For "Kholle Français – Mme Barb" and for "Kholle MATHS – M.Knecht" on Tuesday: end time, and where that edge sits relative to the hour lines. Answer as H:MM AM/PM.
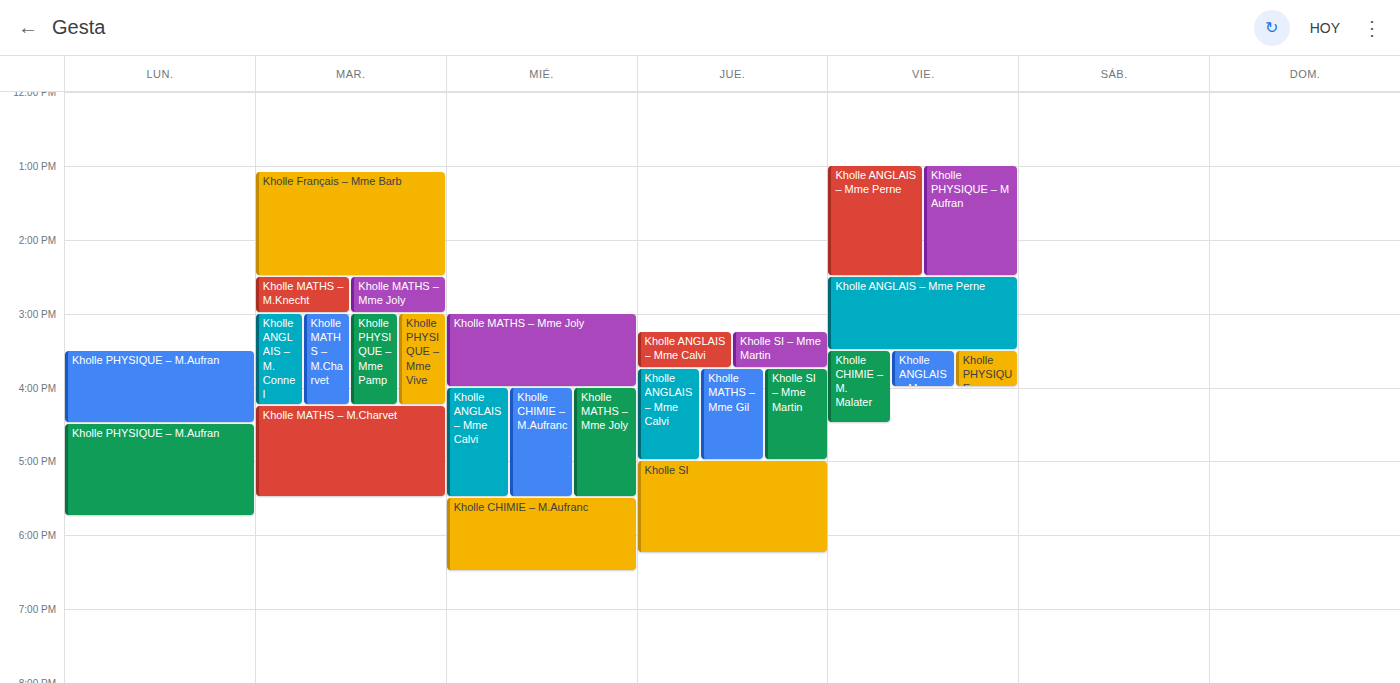
"Kholle Français – Mme Barb": 2:30 PM, halfway between the 2 PM and 3 PM lines. "Kholle MATHS – M.Knecht": 3:00 PM, exactly on the 3 PM line.